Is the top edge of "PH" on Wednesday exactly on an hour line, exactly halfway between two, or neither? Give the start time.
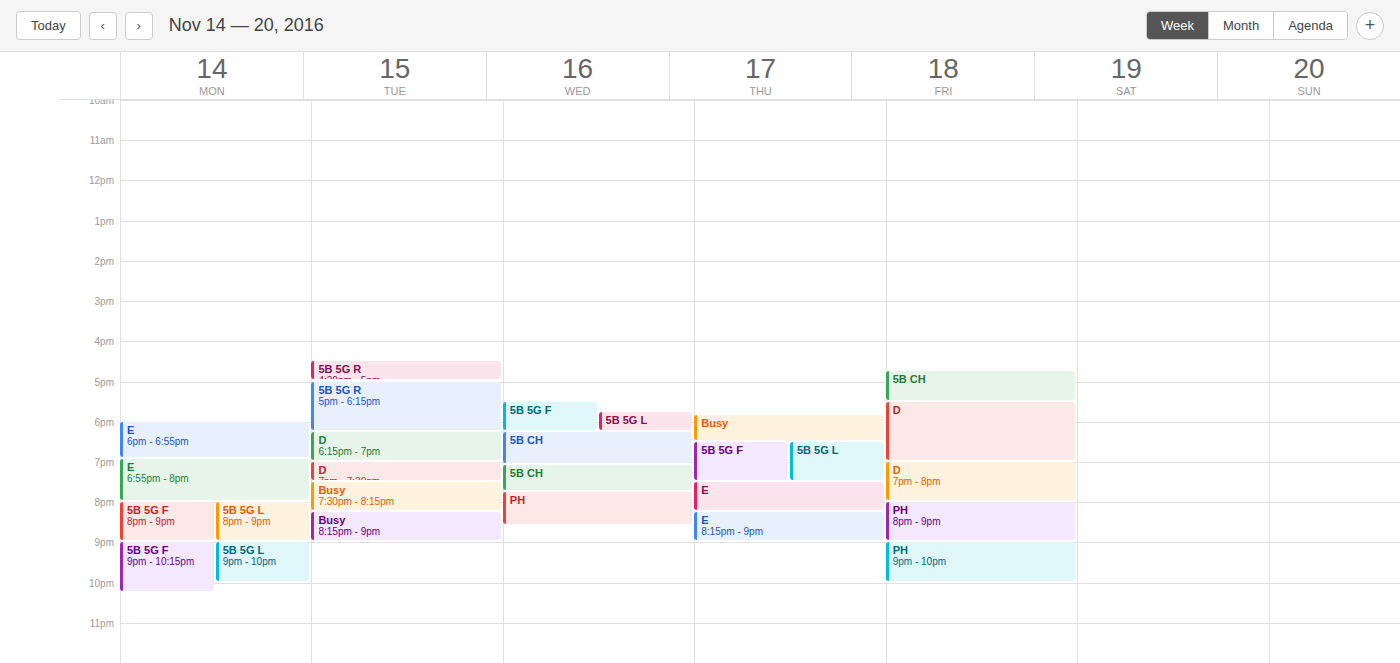
7:45 PM -- neither: three quarters of the way from the 7 PM line to the 8 PM line.